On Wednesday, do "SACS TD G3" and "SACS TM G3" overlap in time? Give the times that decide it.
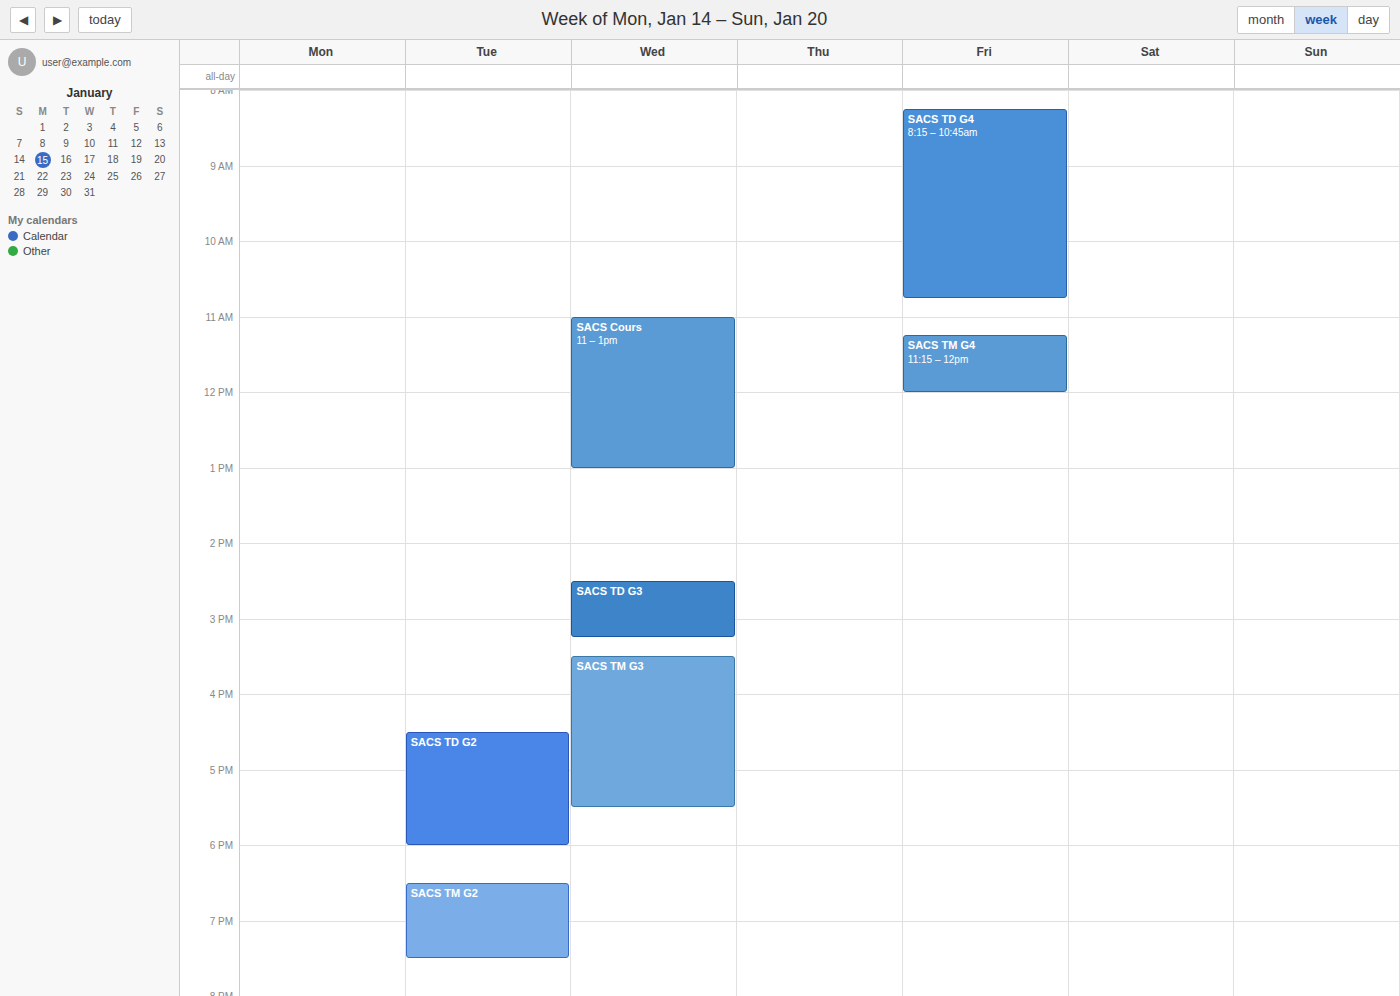
"SACS TD G3" ends at 3:15 PM and "SACS TM G3" starts at 3:30 PM -- no overlap.